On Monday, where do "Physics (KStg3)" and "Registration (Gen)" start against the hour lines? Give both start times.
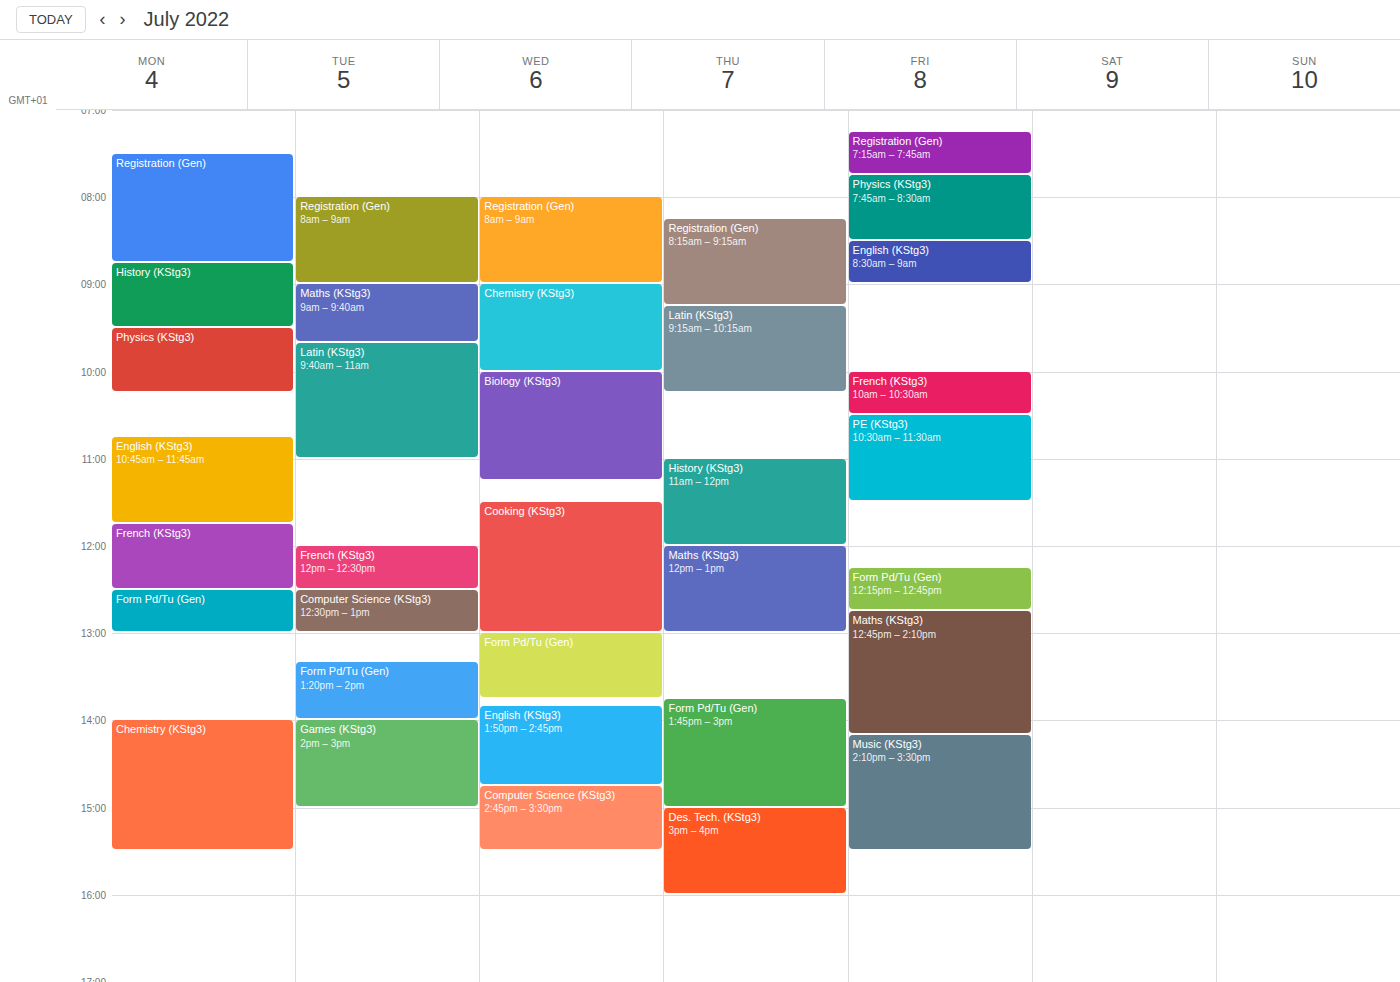
"Physics (KStg3)": 9:30 AM, halfway between the 9 AM and 10 AM lines. "Registration (Gen)": 7:30 AM, halfway between the 7 AM and 8 AM lines.